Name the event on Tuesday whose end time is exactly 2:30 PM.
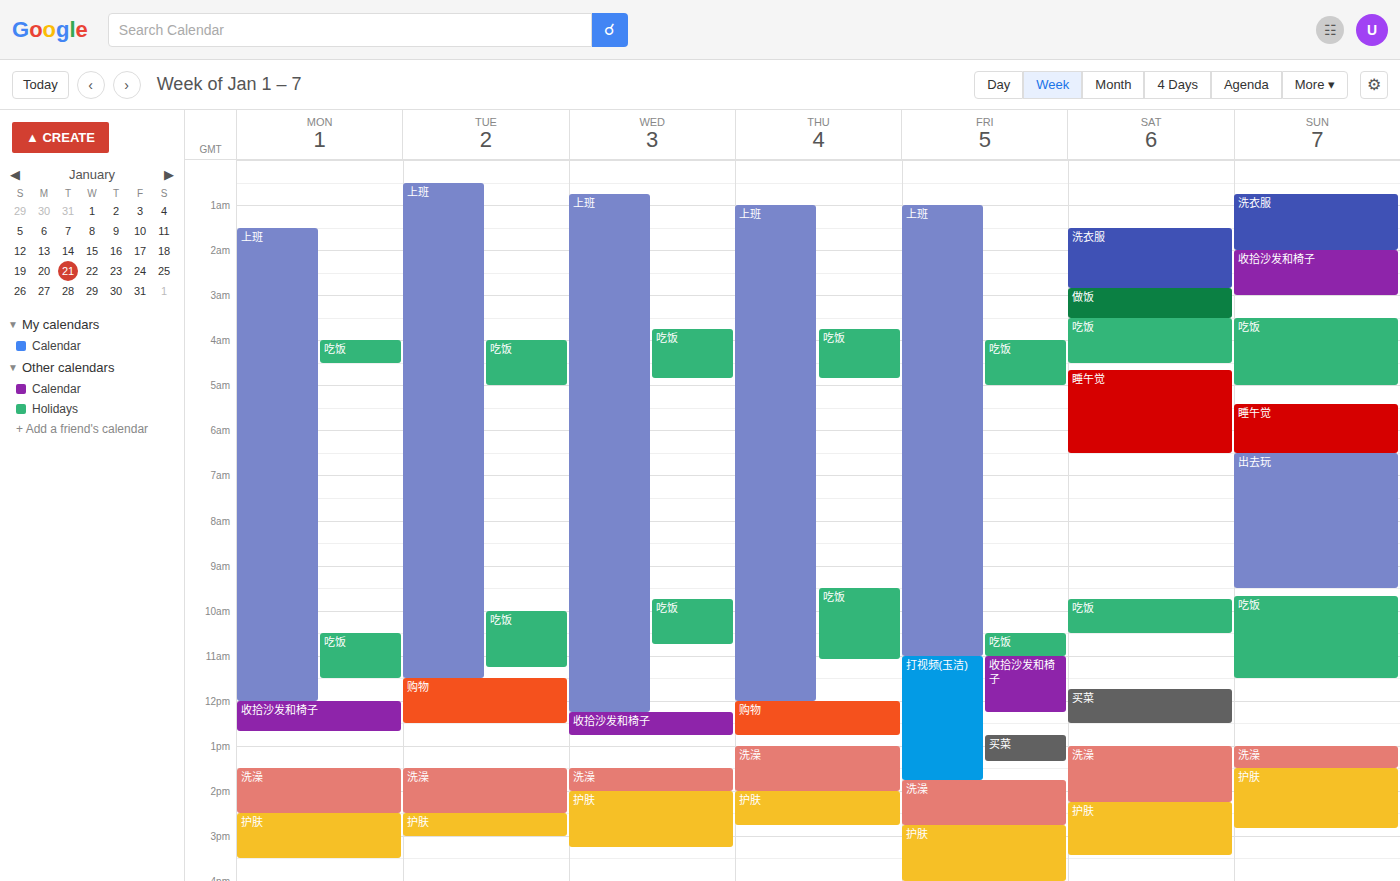
"洗澡"